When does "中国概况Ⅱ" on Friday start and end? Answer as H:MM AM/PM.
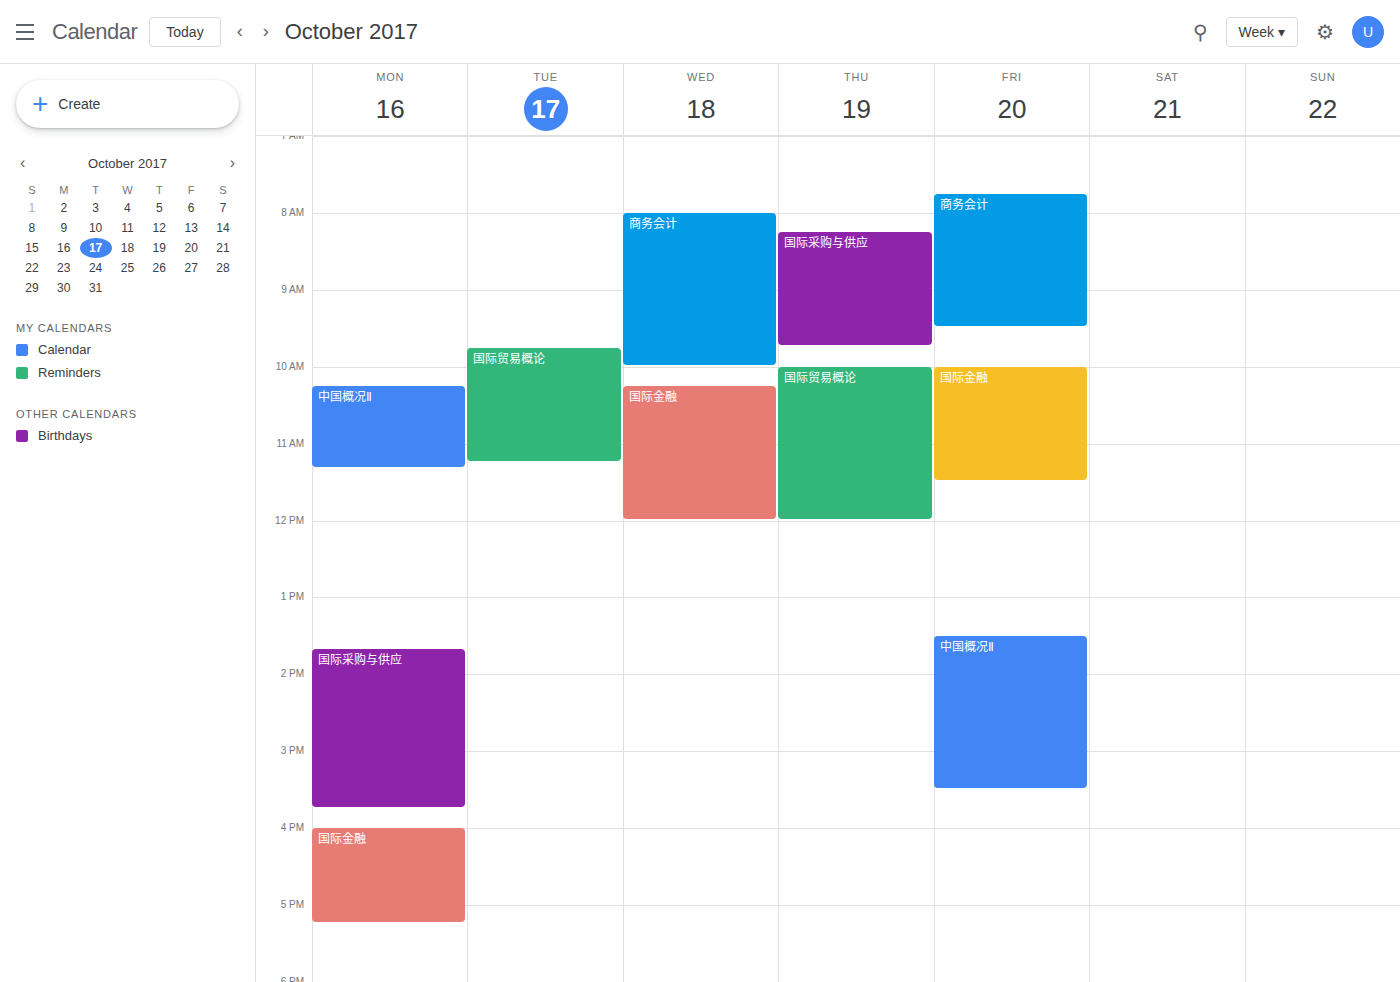
1:30 PM to 3:30 PM